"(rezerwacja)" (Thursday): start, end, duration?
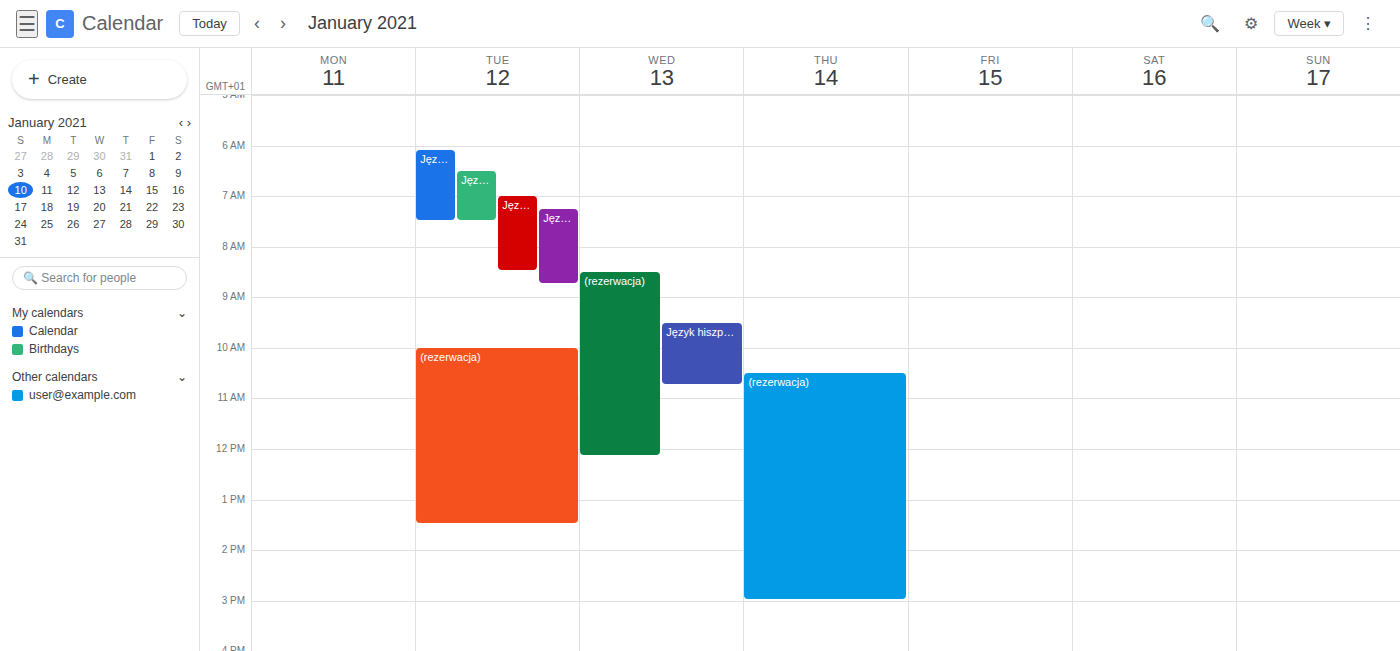
10:30 AM to 3:00 PM, 4 hours 30 minutes